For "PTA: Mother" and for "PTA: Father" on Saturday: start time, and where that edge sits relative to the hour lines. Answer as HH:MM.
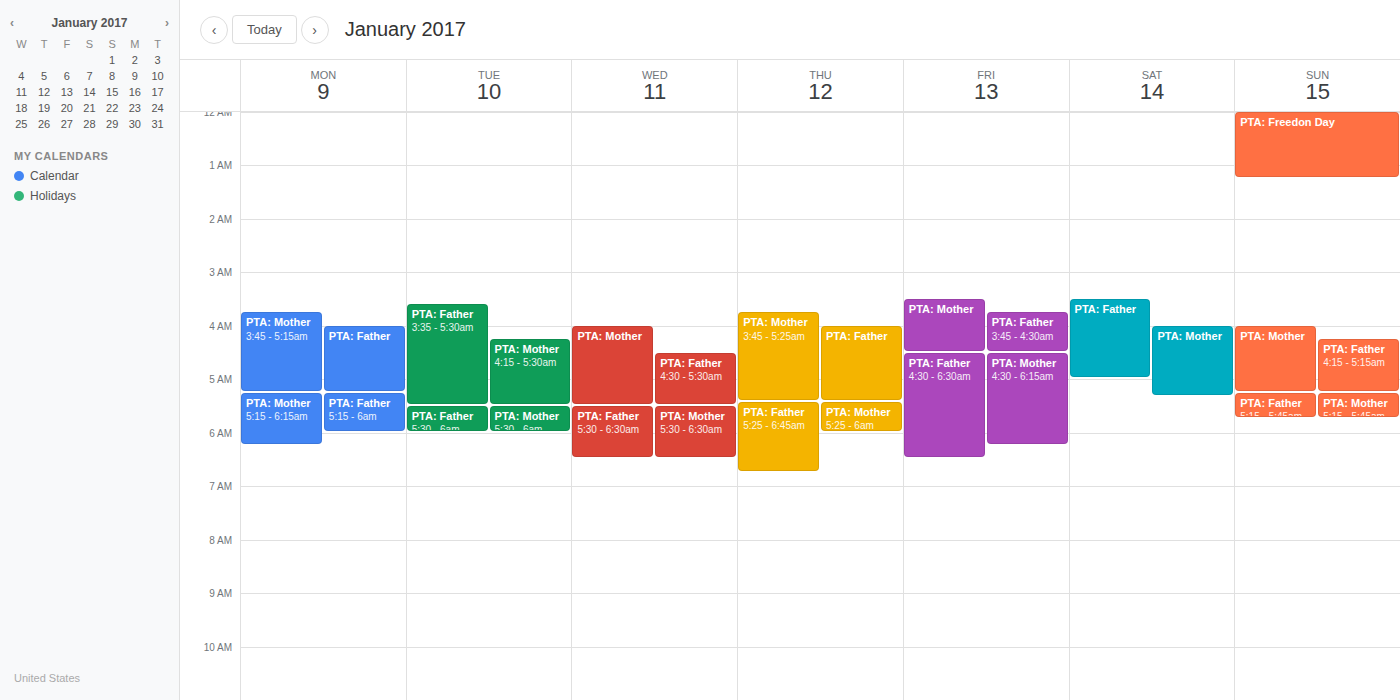
"PTA: Mother": 04:00, exactly on the 04:00 line. "PTA: Father": 03:30, halfway between the 03:00 and 04:00 lines.